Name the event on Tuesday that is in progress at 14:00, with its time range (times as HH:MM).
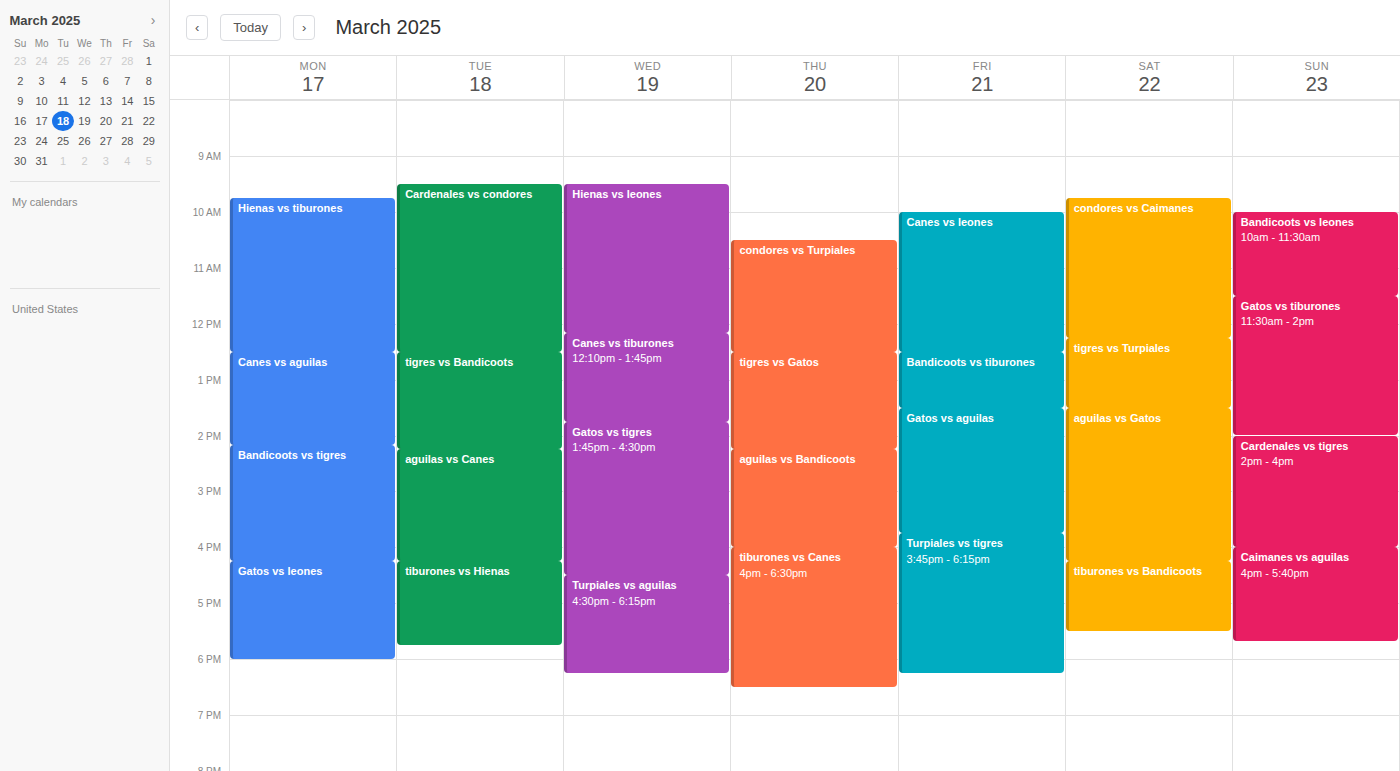
"tigres vs Bandicoots", 12:30 to 14:15